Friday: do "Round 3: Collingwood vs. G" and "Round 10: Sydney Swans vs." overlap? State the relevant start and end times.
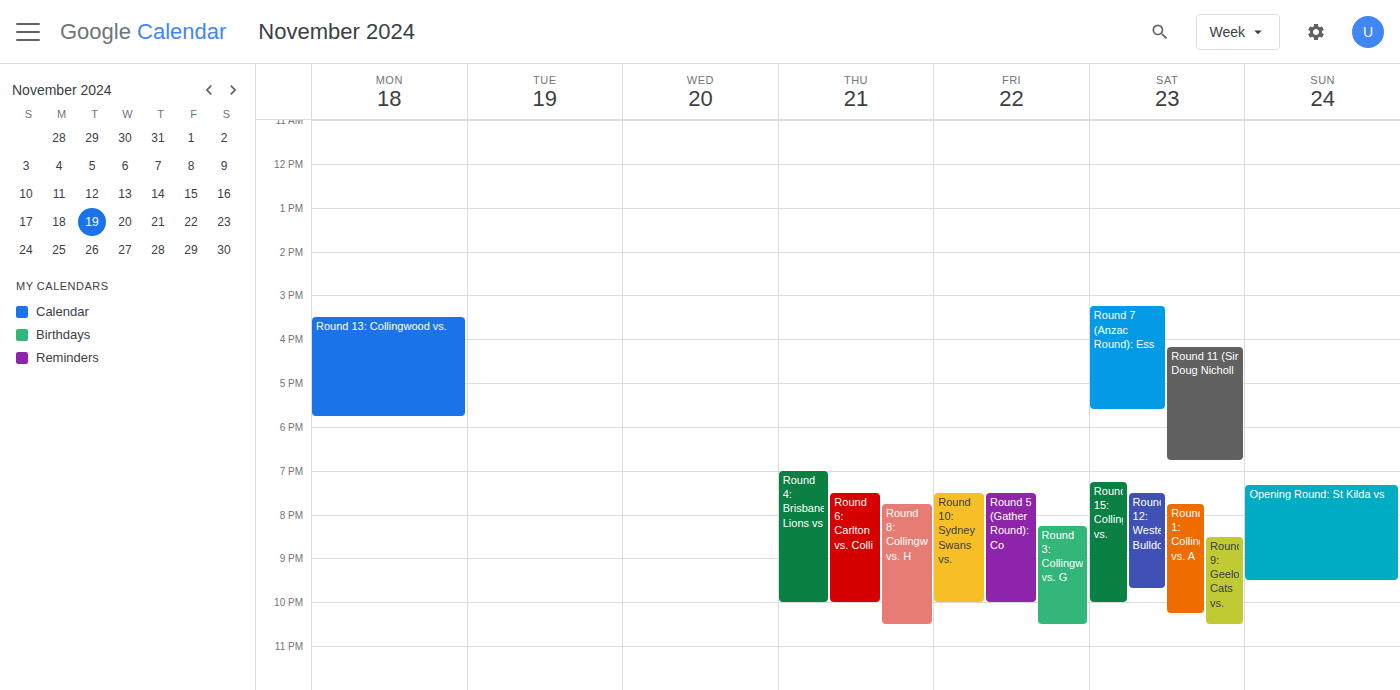
"Round 3: Collingwood vs. G" starts at 20:15, before "Round 10: Sydney Swans vs." ends at 22:00 -- they overlap.